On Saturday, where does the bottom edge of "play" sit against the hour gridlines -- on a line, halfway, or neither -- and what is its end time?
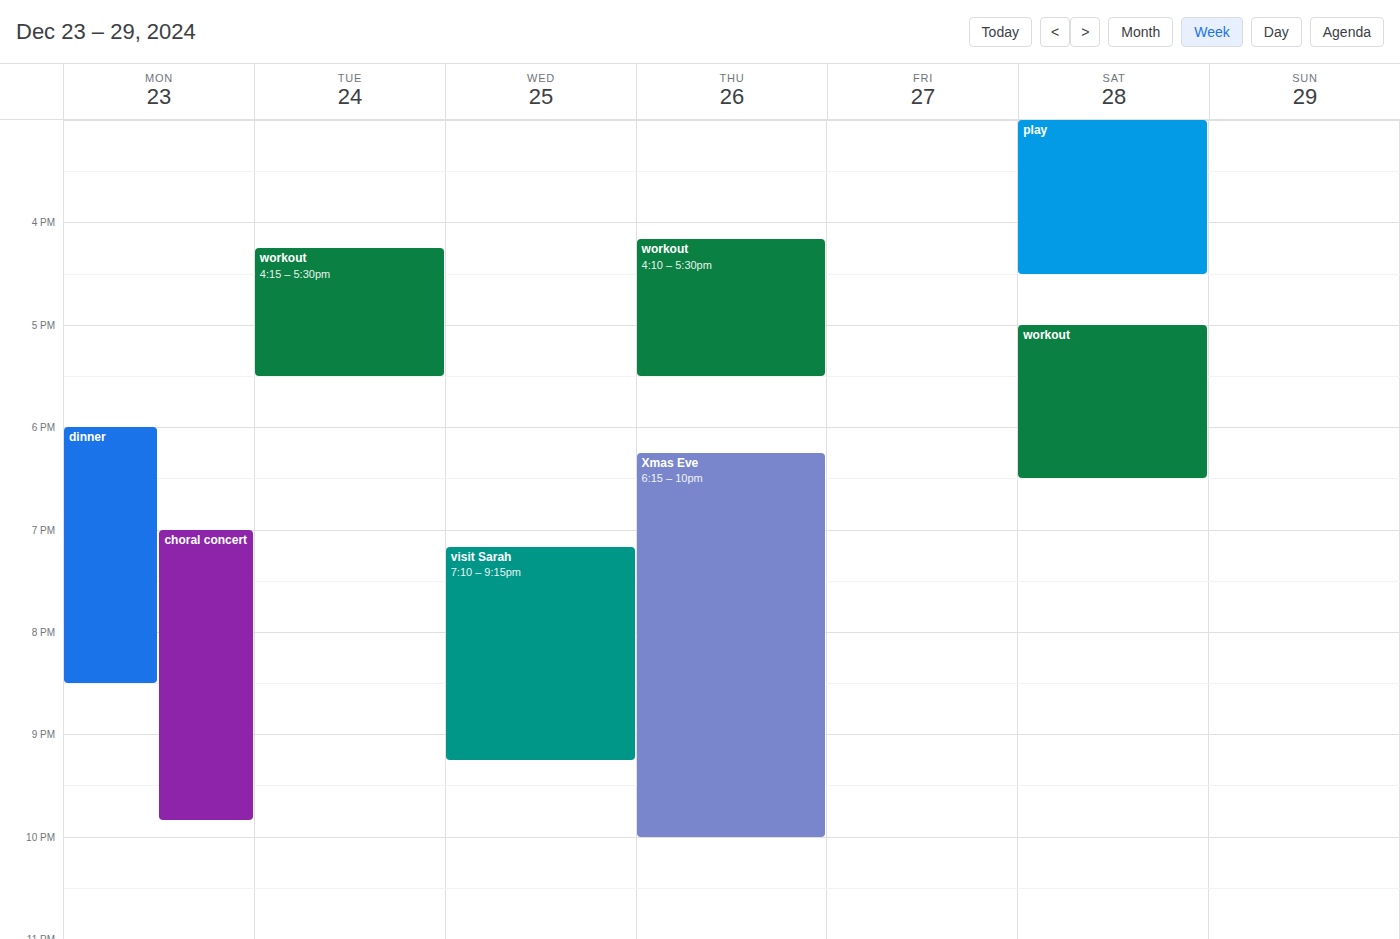
4:30 PM -- halfway between the 4 PM and 5 PM lines.